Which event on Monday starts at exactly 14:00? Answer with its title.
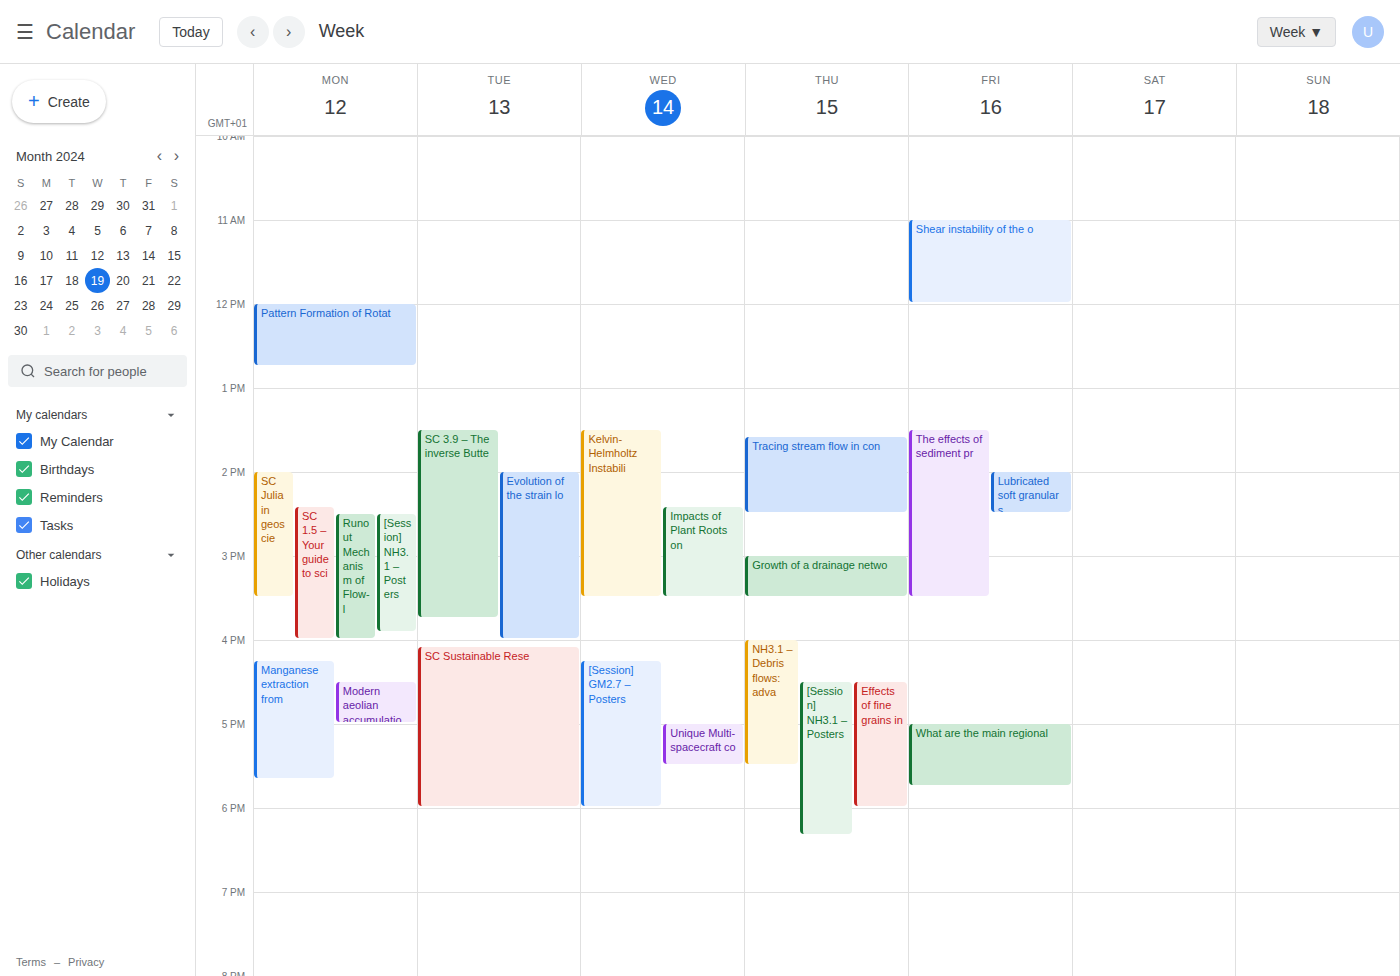
"SC Julia in geoscie"